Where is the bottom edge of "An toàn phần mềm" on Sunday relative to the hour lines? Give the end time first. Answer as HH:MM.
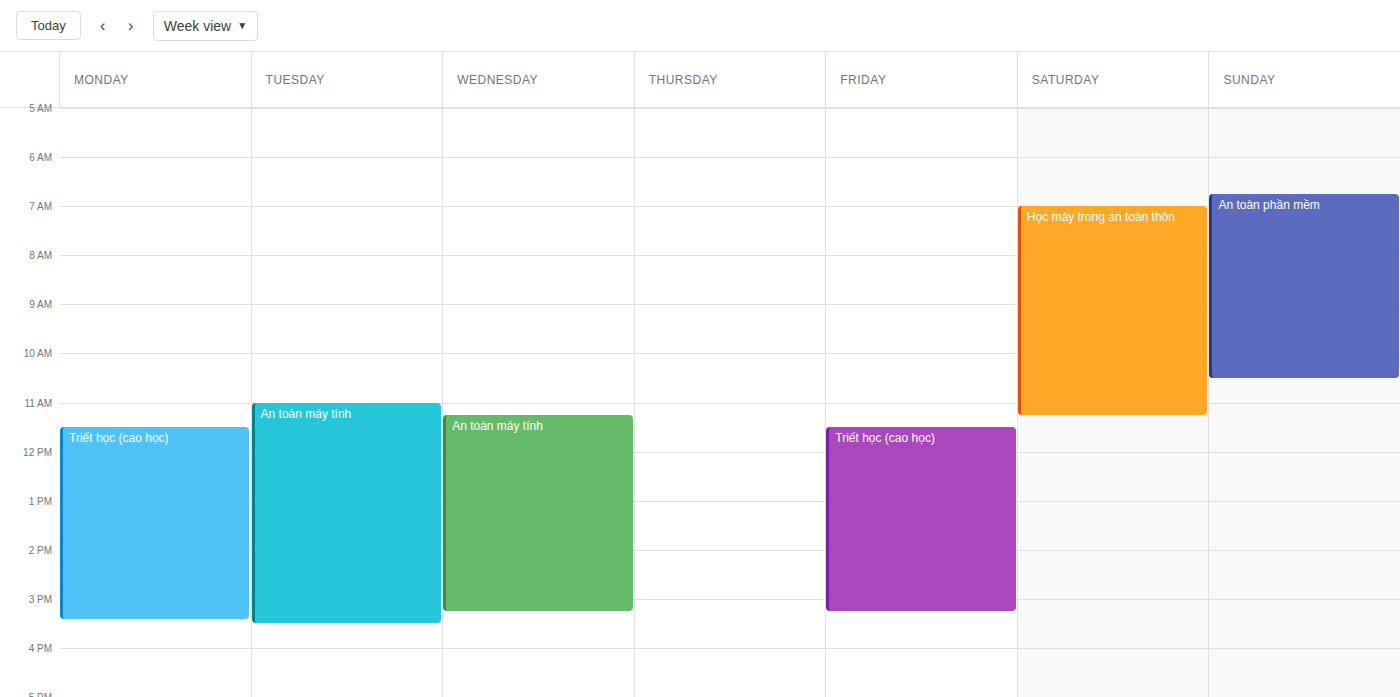
10:30 -- halfway between the 10:00 and 11:00 lines.